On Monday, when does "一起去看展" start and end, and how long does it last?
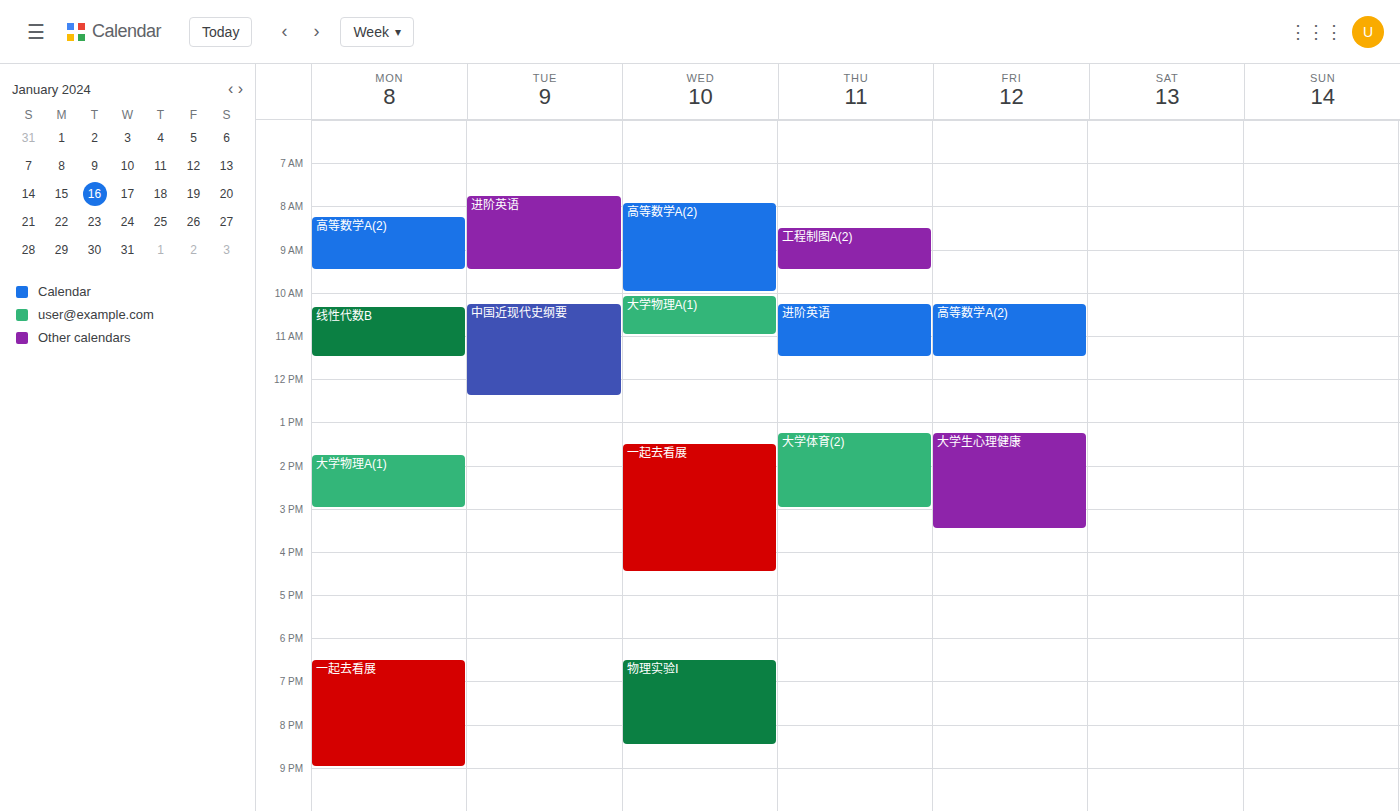
18:30 to 21:00, 2 hours 30 minutes